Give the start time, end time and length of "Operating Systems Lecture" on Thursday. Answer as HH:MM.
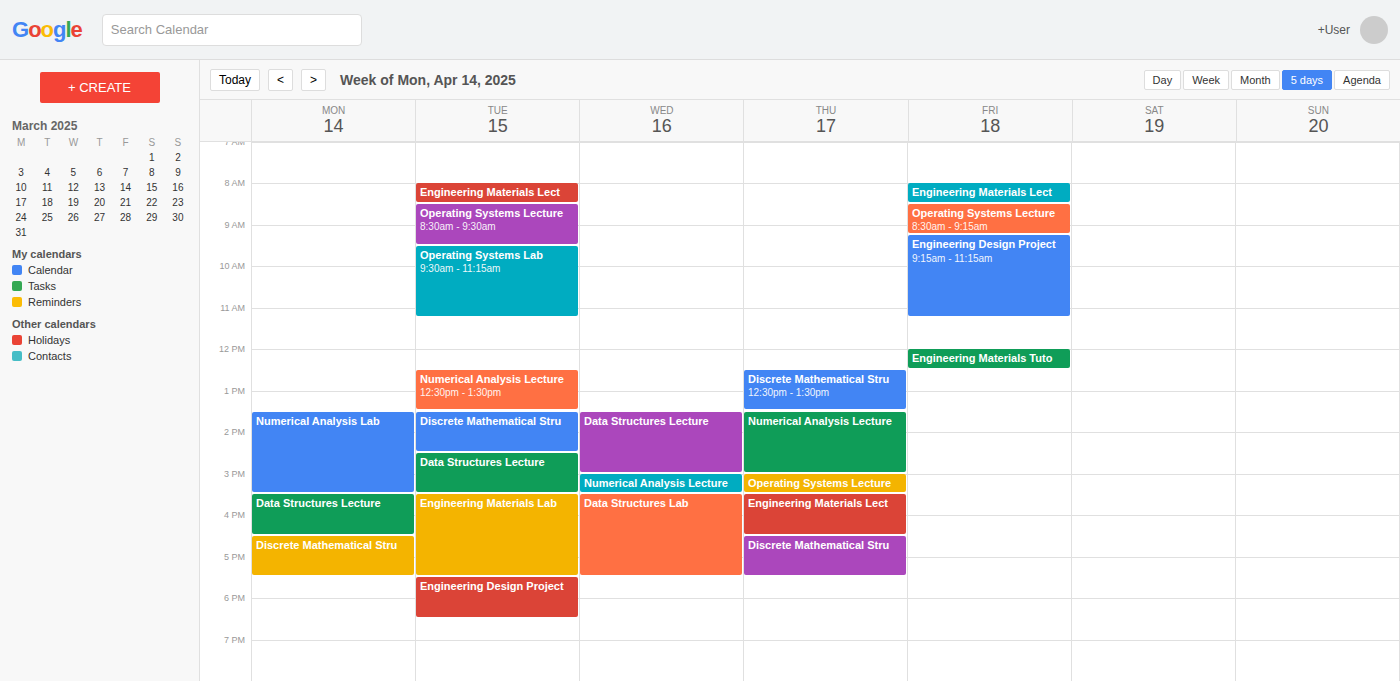
15:00 to 15:30, 30 minutes